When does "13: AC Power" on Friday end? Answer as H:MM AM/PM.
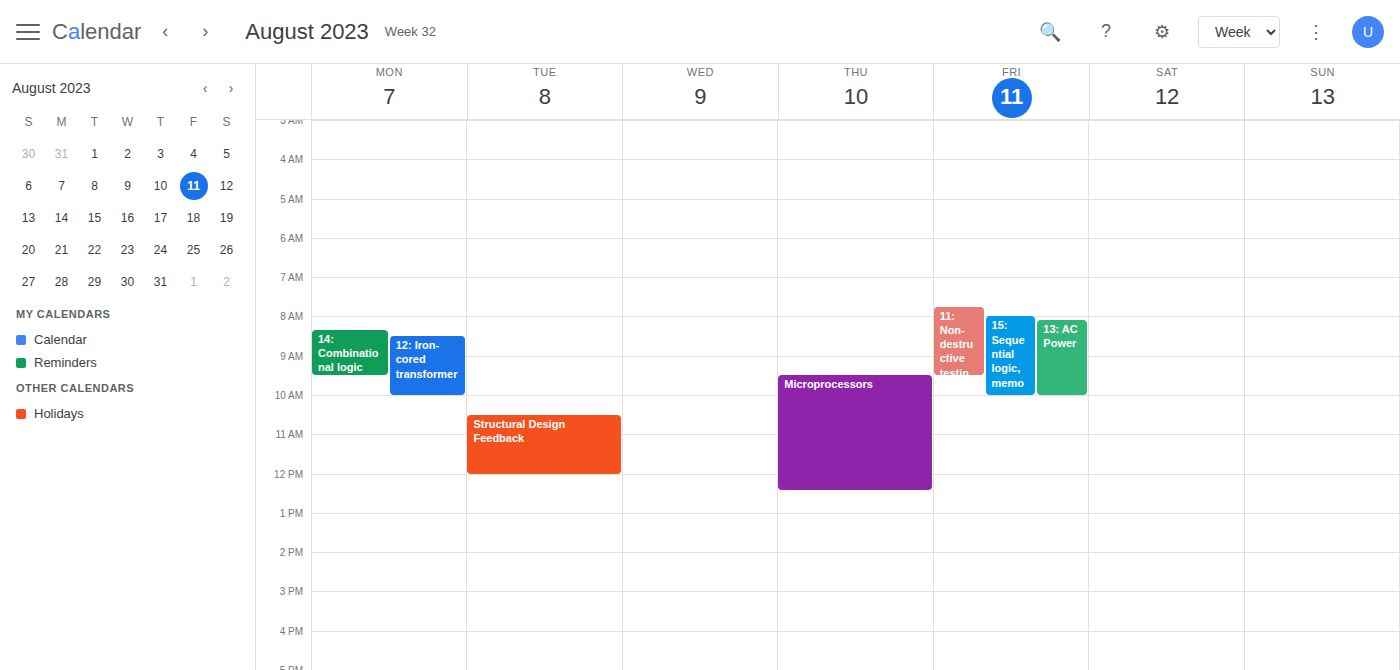
10:00 AM